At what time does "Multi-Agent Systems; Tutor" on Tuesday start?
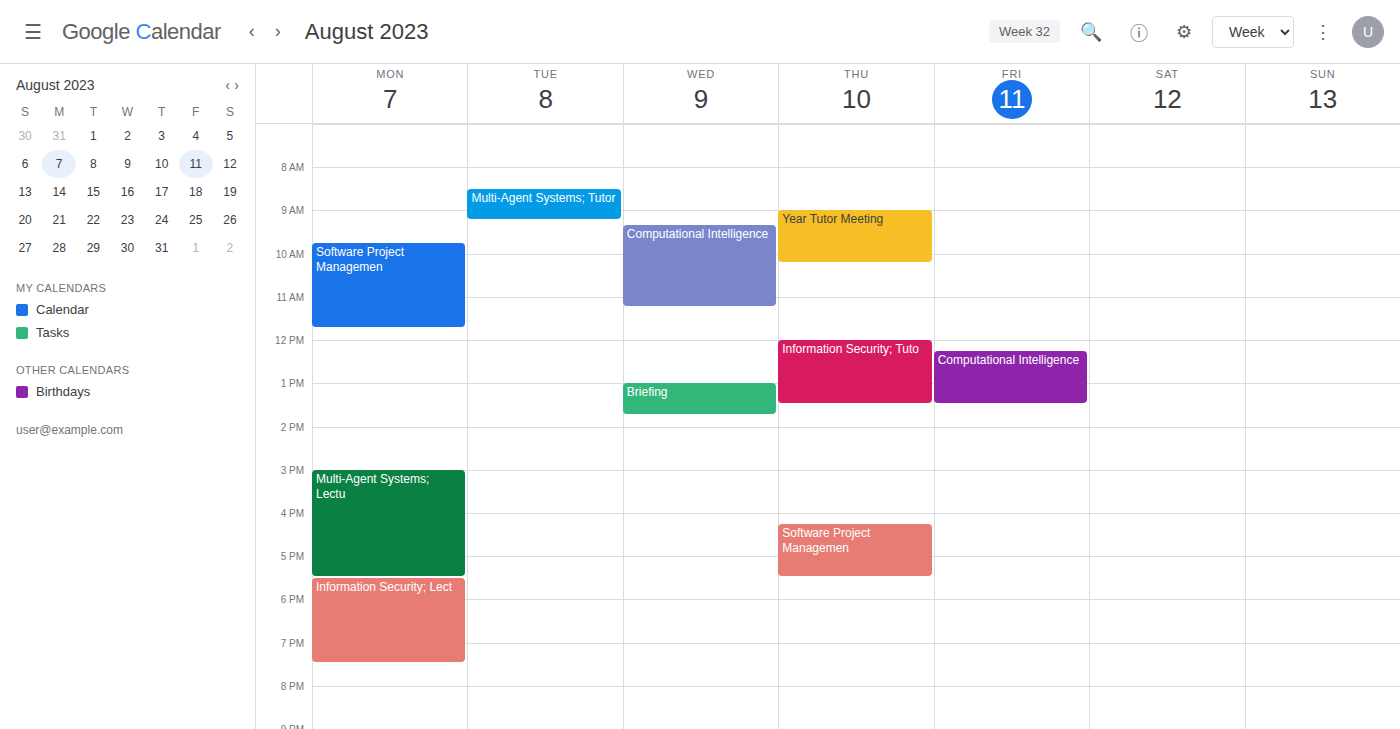
8:30 AM